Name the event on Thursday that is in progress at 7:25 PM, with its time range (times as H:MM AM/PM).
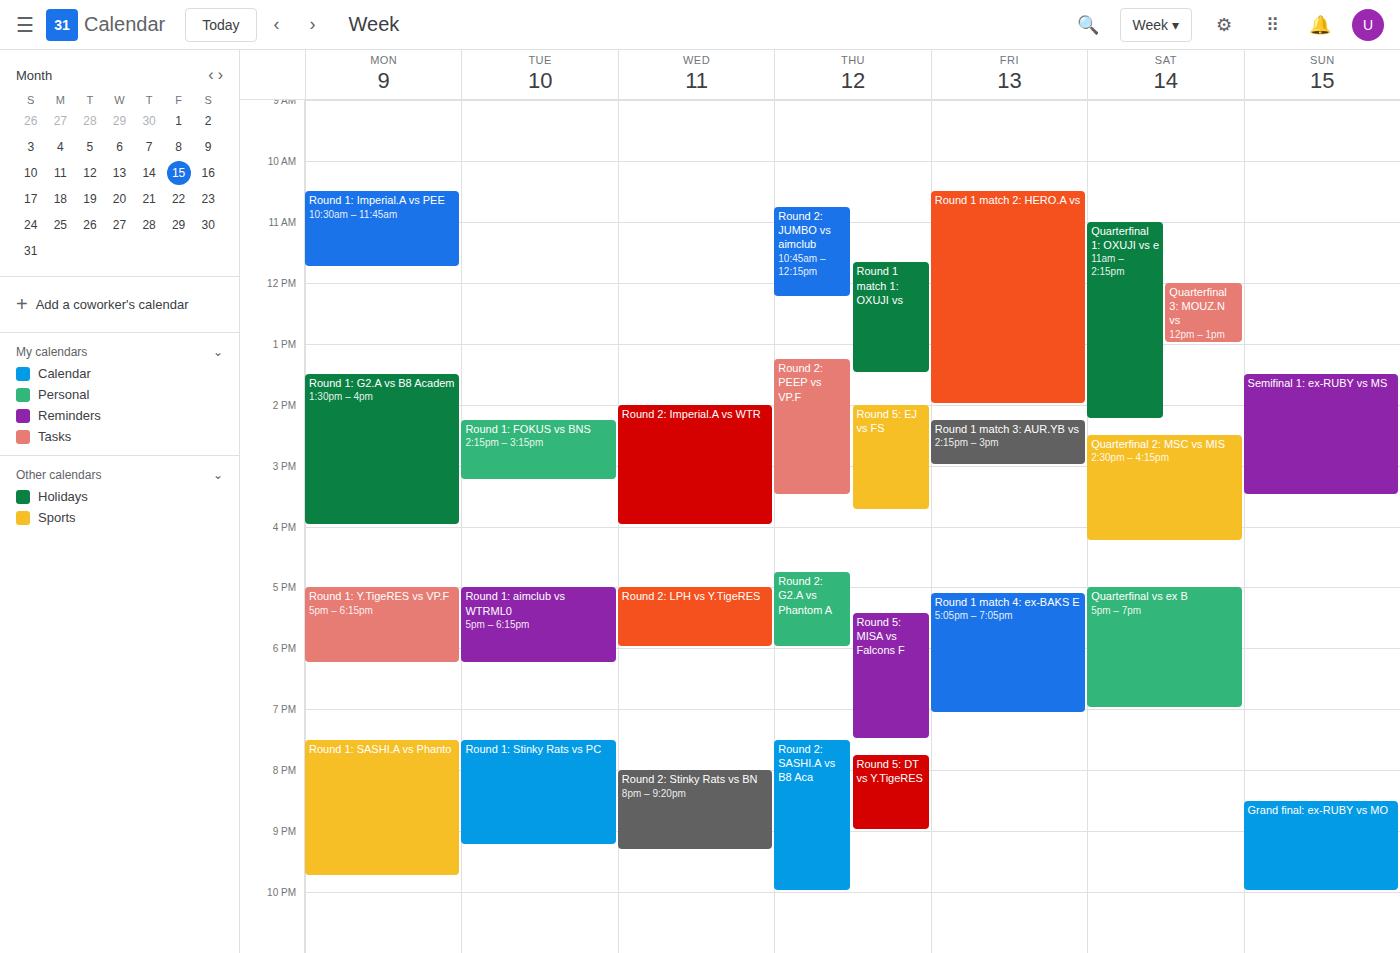
"Round 5: MISA vs Falcons F", 5:25 PM to 7:30 PM